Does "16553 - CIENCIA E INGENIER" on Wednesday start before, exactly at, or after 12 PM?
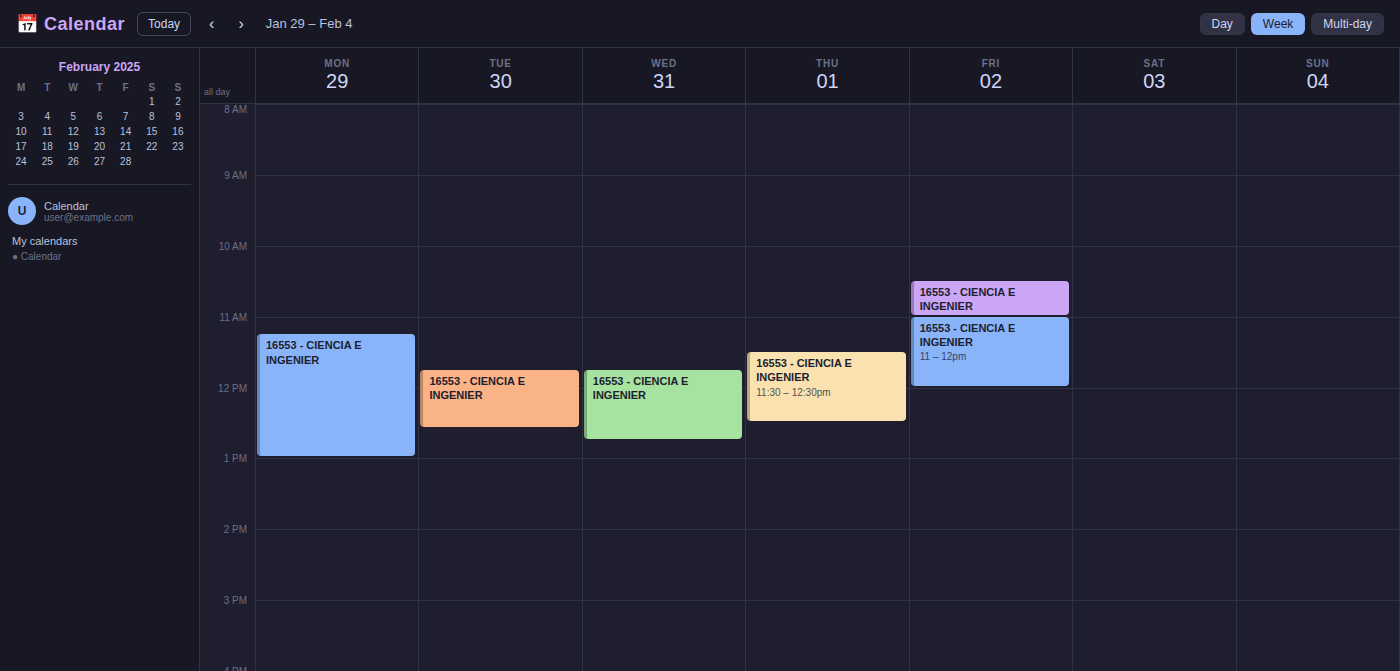
11:45 AM -- before 12 PM, 15 minutes above the 12 PM line.